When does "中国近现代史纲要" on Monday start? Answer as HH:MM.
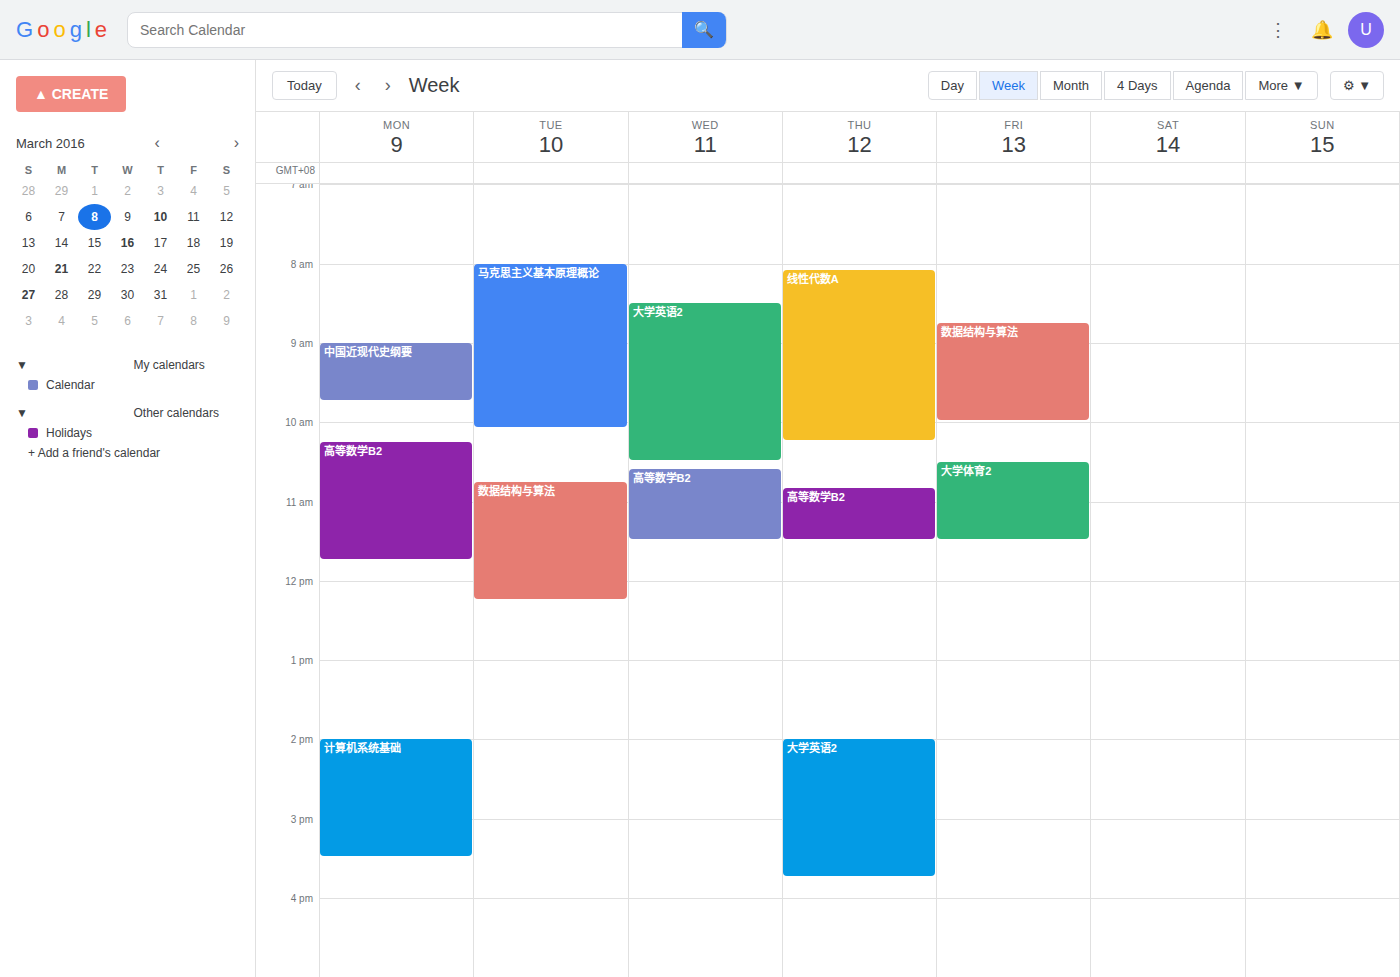
09:00